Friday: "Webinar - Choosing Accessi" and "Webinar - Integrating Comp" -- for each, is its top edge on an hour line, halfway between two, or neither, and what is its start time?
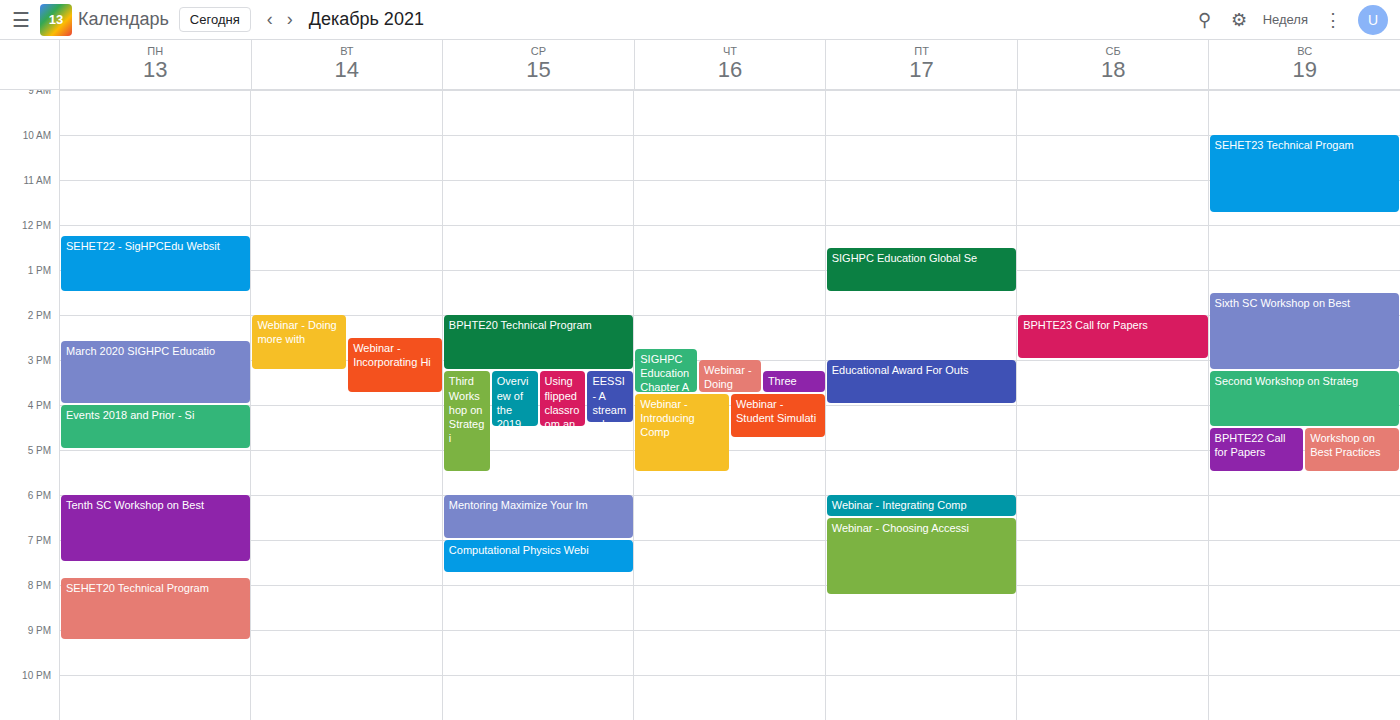
"Webinar - Choosing Accessi": 6:30 PM, halfway between the 6 PM and 7 PM lines. "Webinar - Integrating Comp": 6:00 PM, exactly on the 6 PM line.